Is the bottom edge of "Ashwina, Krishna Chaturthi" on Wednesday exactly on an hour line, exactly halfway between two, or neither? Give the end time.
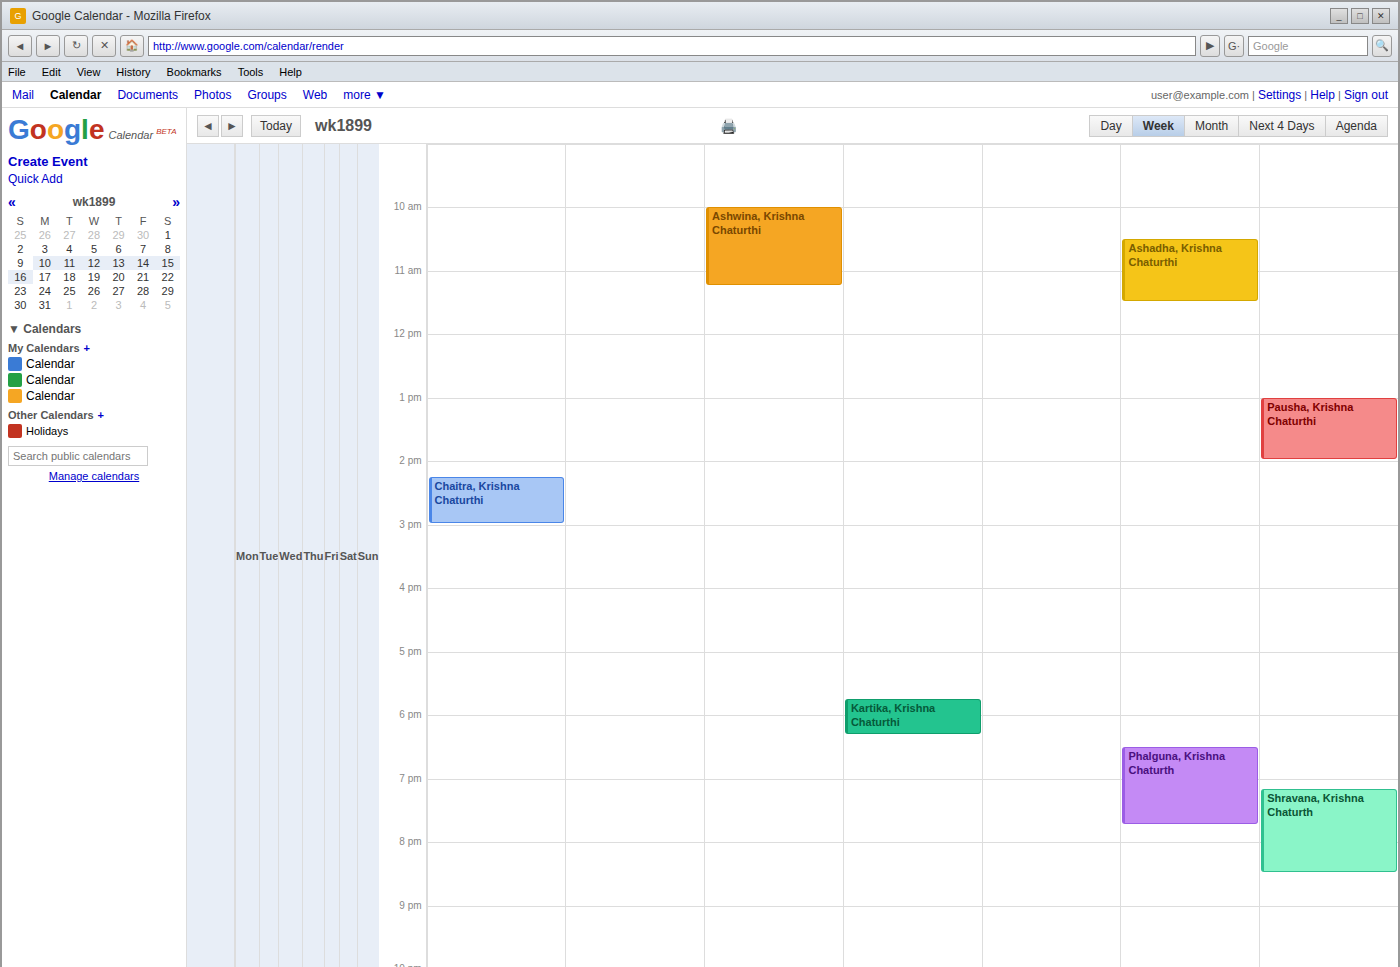
11:15 -- neither: a quarter of the way from the 11:00 line to the 12:00 line.